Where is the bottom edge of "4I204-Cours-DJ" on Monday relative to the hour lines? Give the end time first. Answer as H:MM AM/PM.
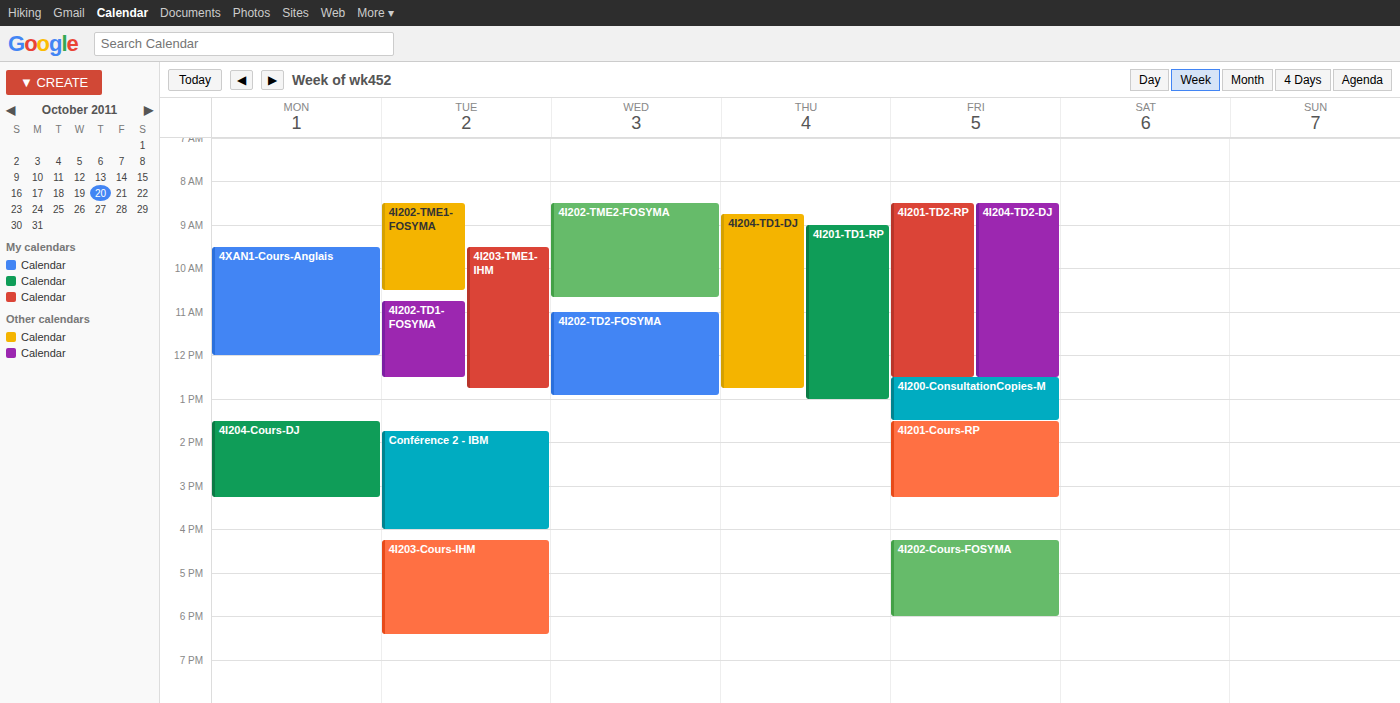
3:15 PM -- neither: a quarter of the way from the 3 PM line to the 4 PM line.